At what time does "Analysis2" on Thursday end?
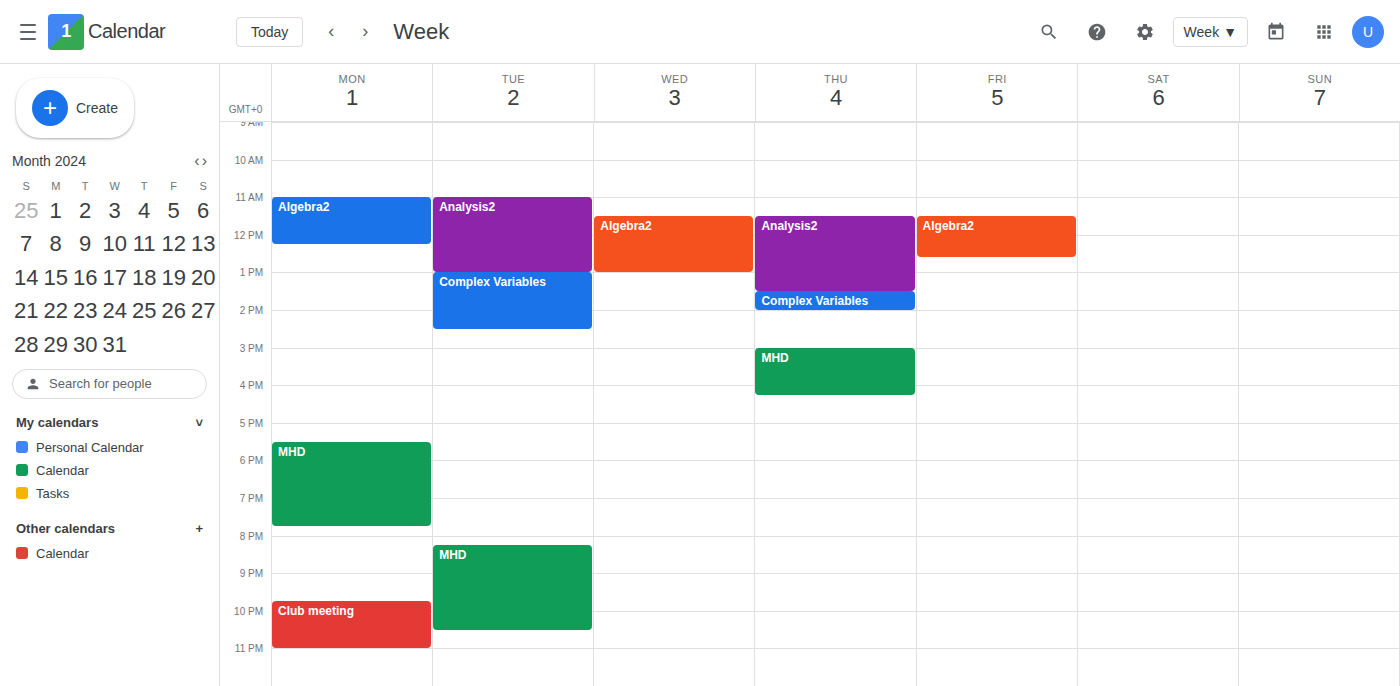
1:30 PM